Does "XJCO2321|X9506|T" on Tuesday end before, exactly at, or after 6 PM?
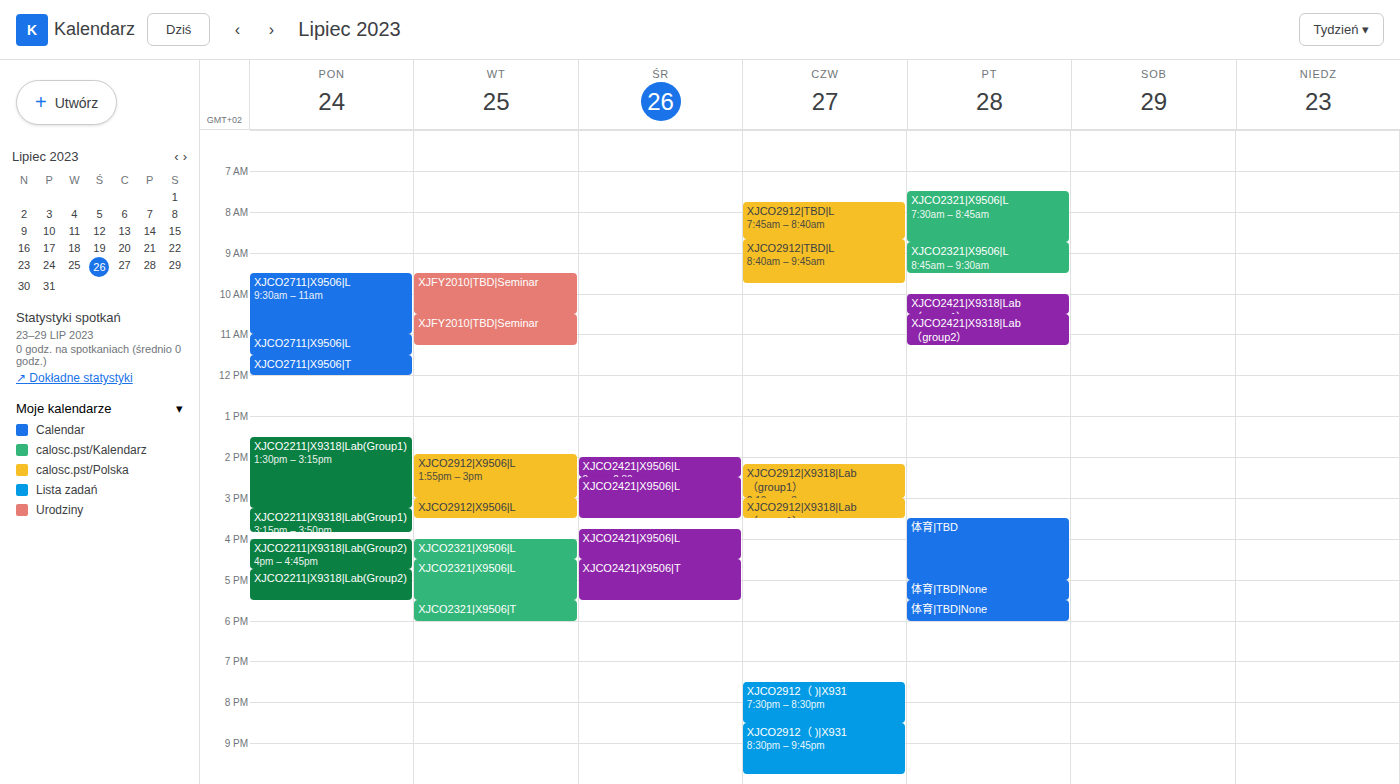
6:00 PM -- exactly at 6 PM, on the 6 PM line.